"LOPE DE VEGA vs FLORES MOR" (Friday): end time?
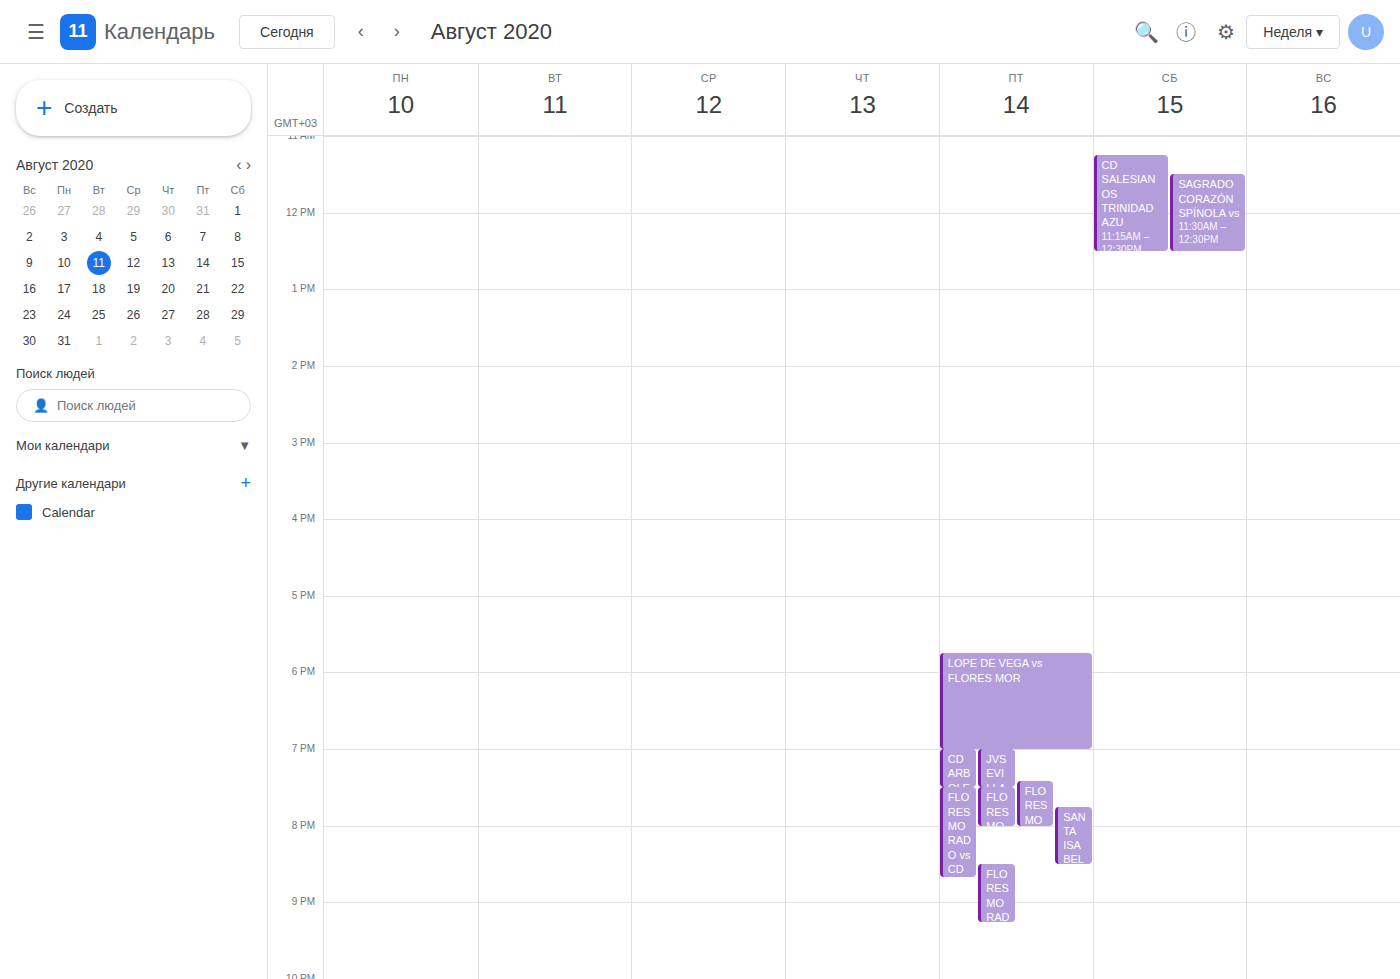
7:00 PM